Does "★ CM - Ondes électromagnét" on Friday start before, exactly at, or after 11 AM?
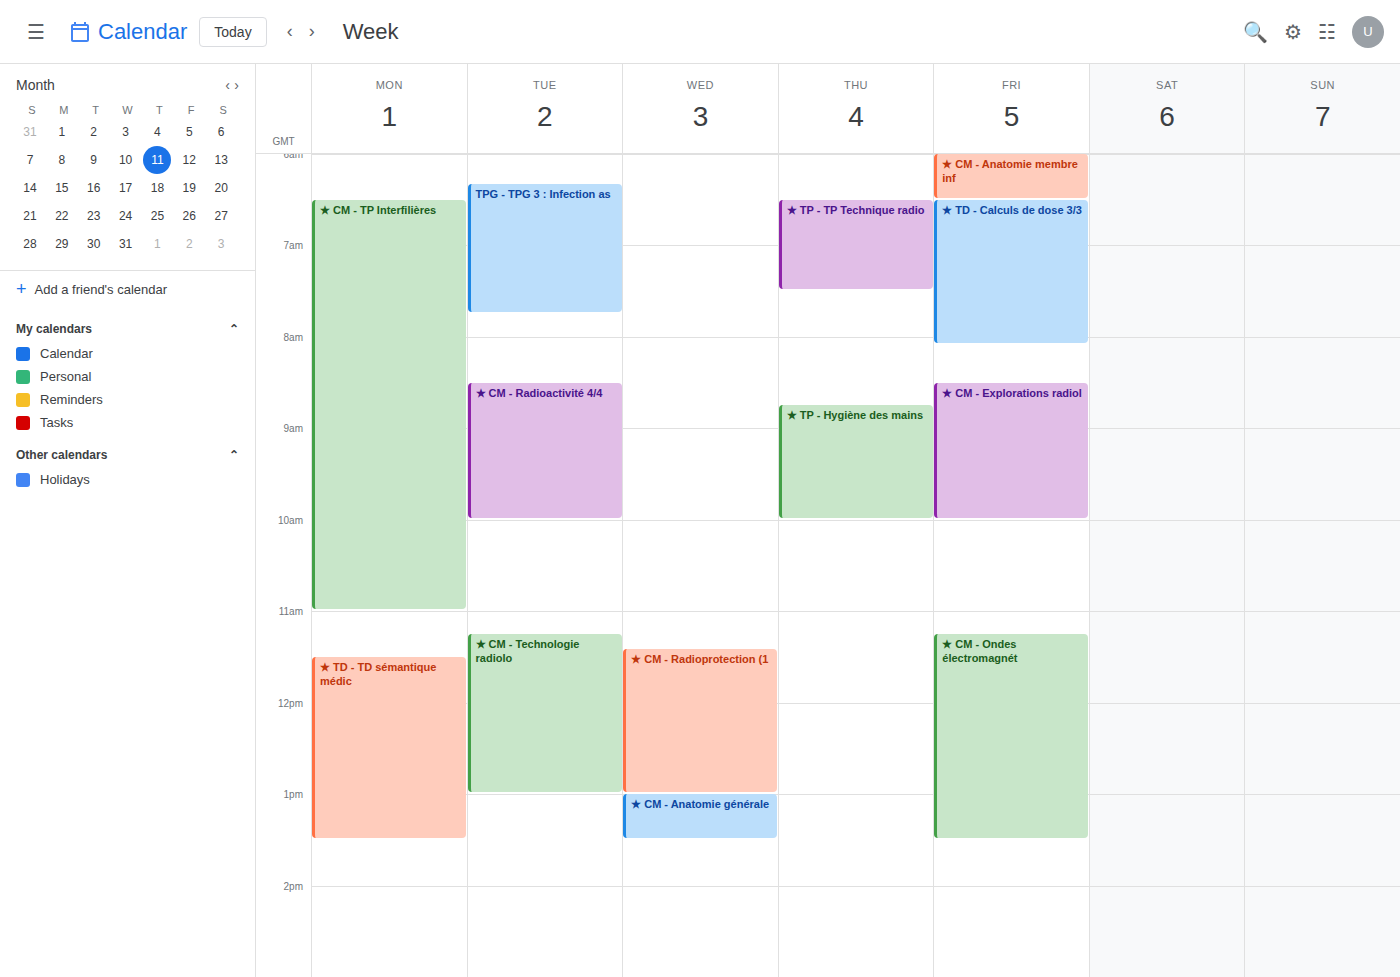
11:15 AM -- after 11 AM, 15 minutes below the 11 AM line.